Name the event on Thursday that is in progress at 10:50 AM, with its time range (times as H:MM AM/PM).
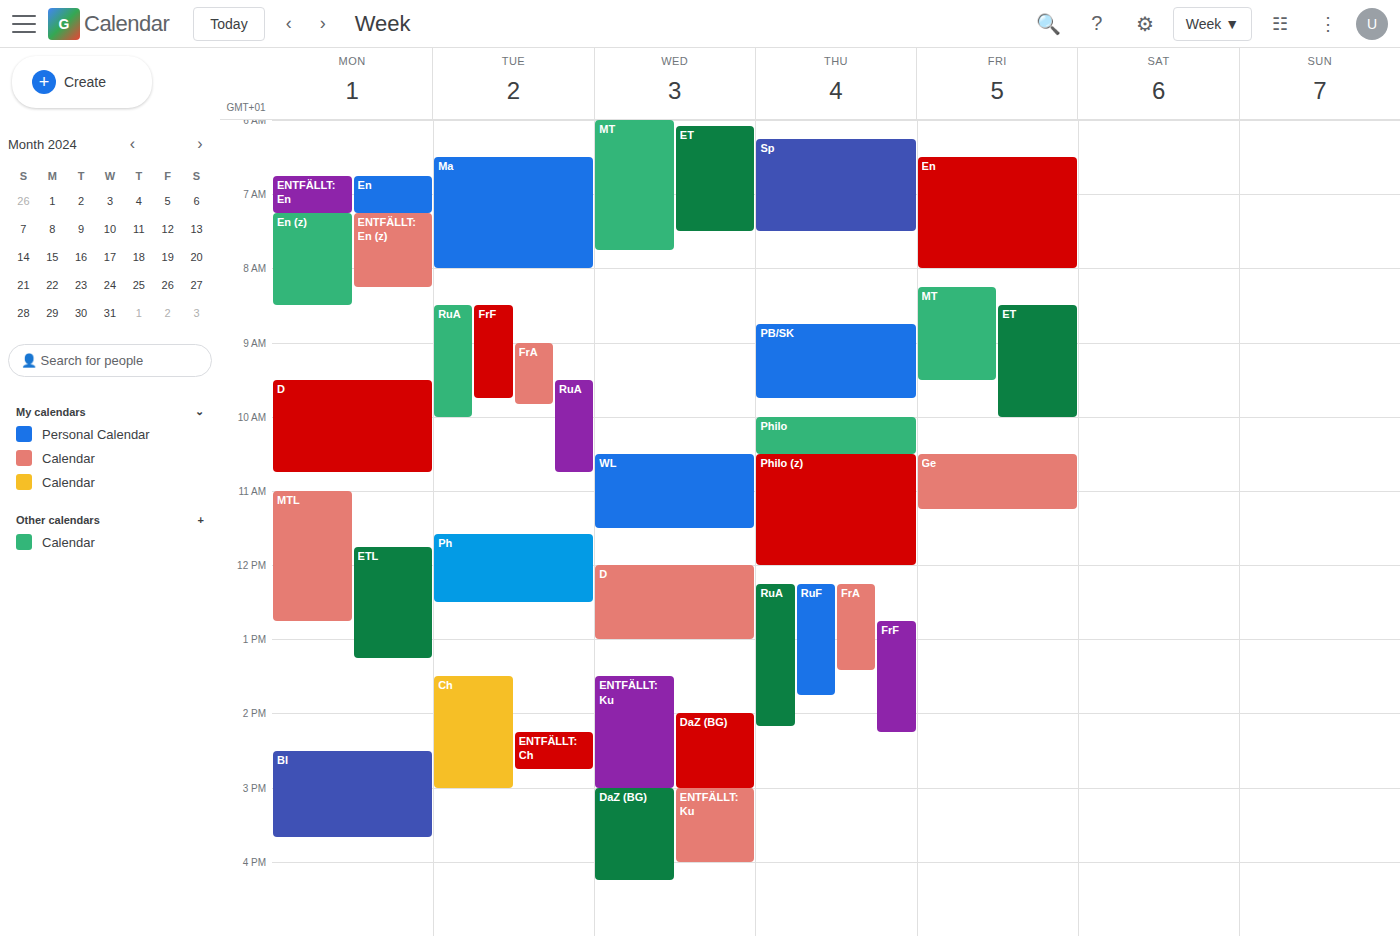
"Philo (z)", 10:30 AM to 12:00 PM